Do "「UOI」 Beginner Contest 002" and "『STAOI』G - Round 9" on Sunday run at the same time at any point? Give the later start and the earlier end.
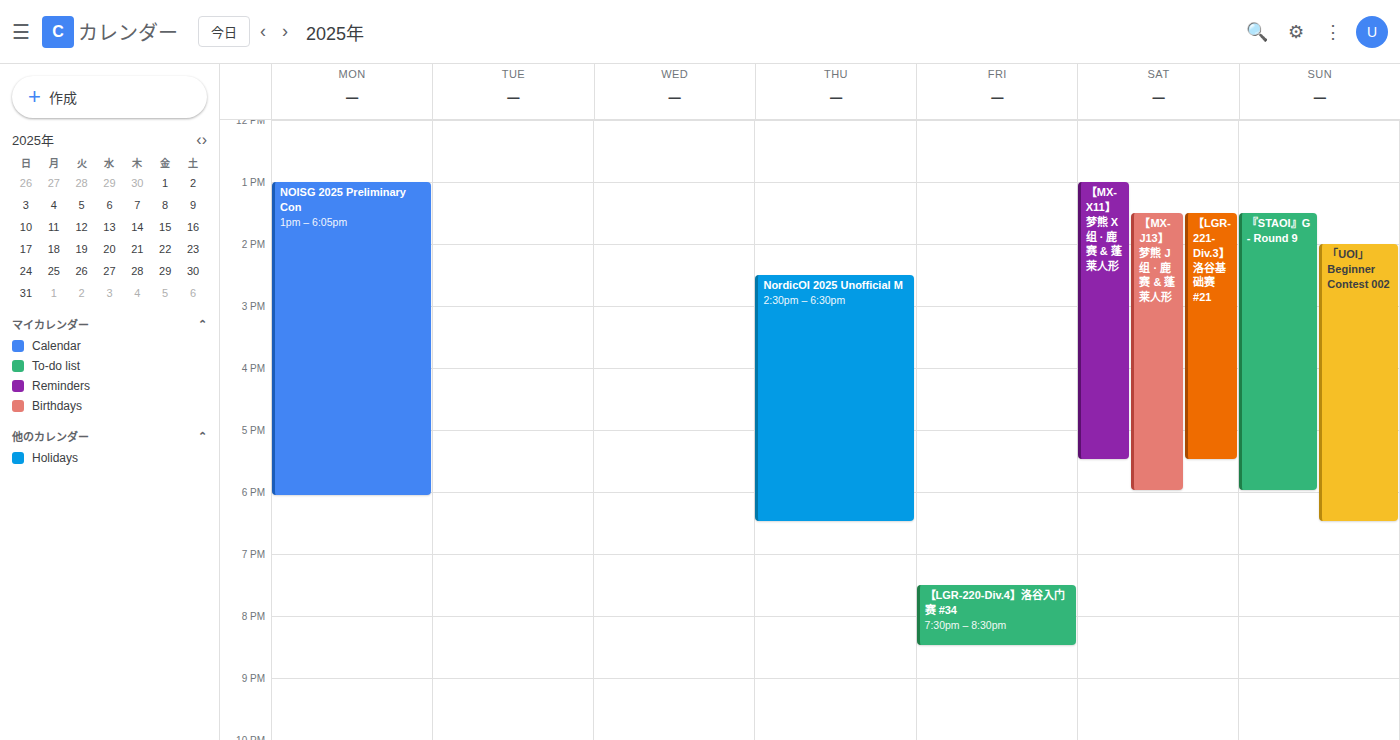
"「UOI」 Beginner Contest 002" starts at 2:00 PM, before "『STAOI』G - Round 9" ends at 6:00 PM -- they overlap.